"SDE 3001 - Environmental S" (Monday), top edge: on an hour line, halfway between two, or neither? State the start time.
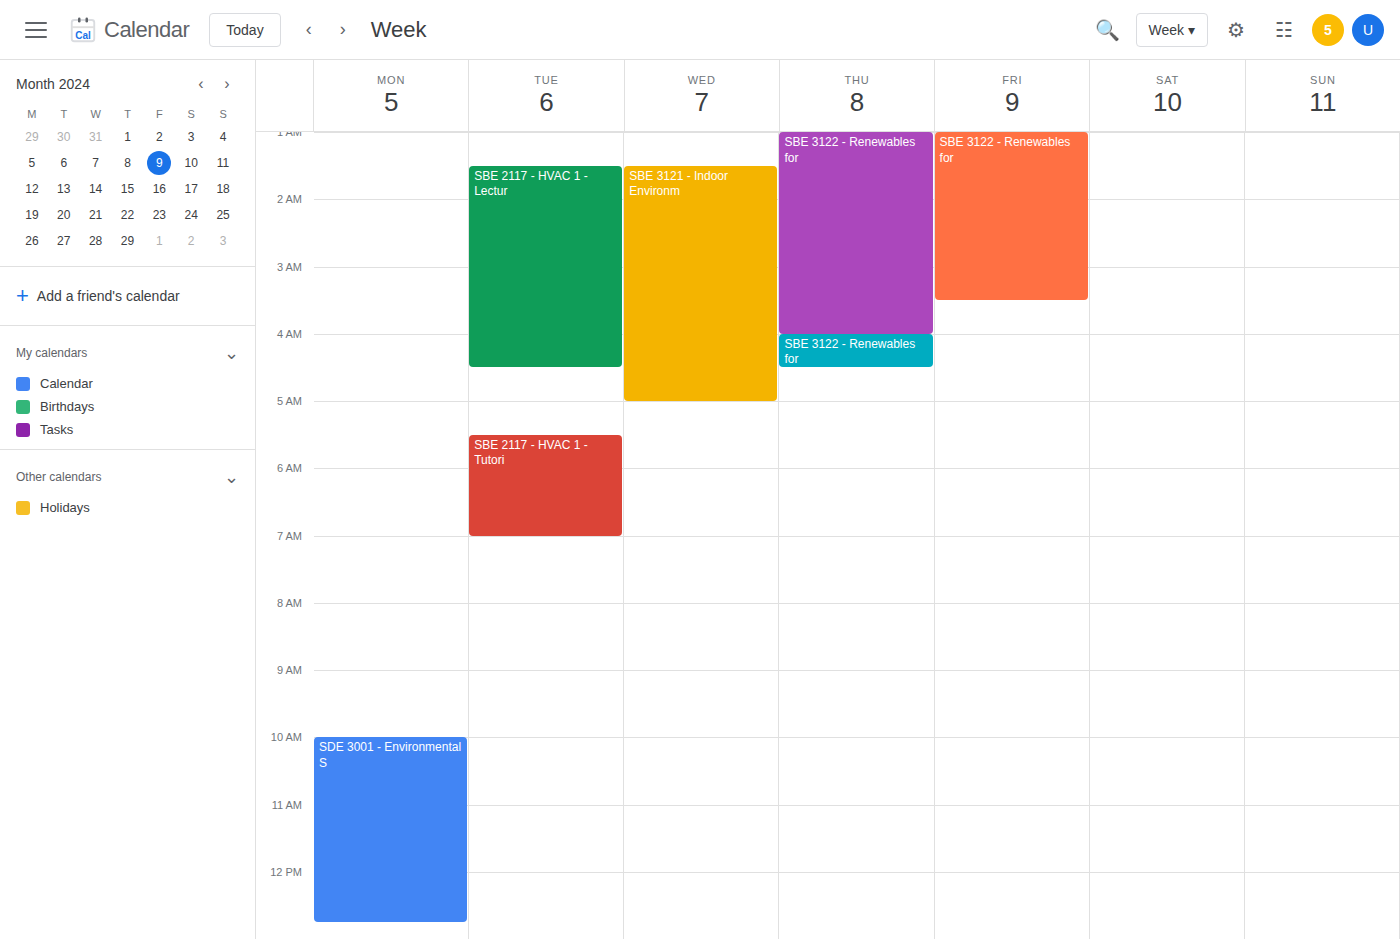
10:00 AM -- exactly on the 10 AM line.